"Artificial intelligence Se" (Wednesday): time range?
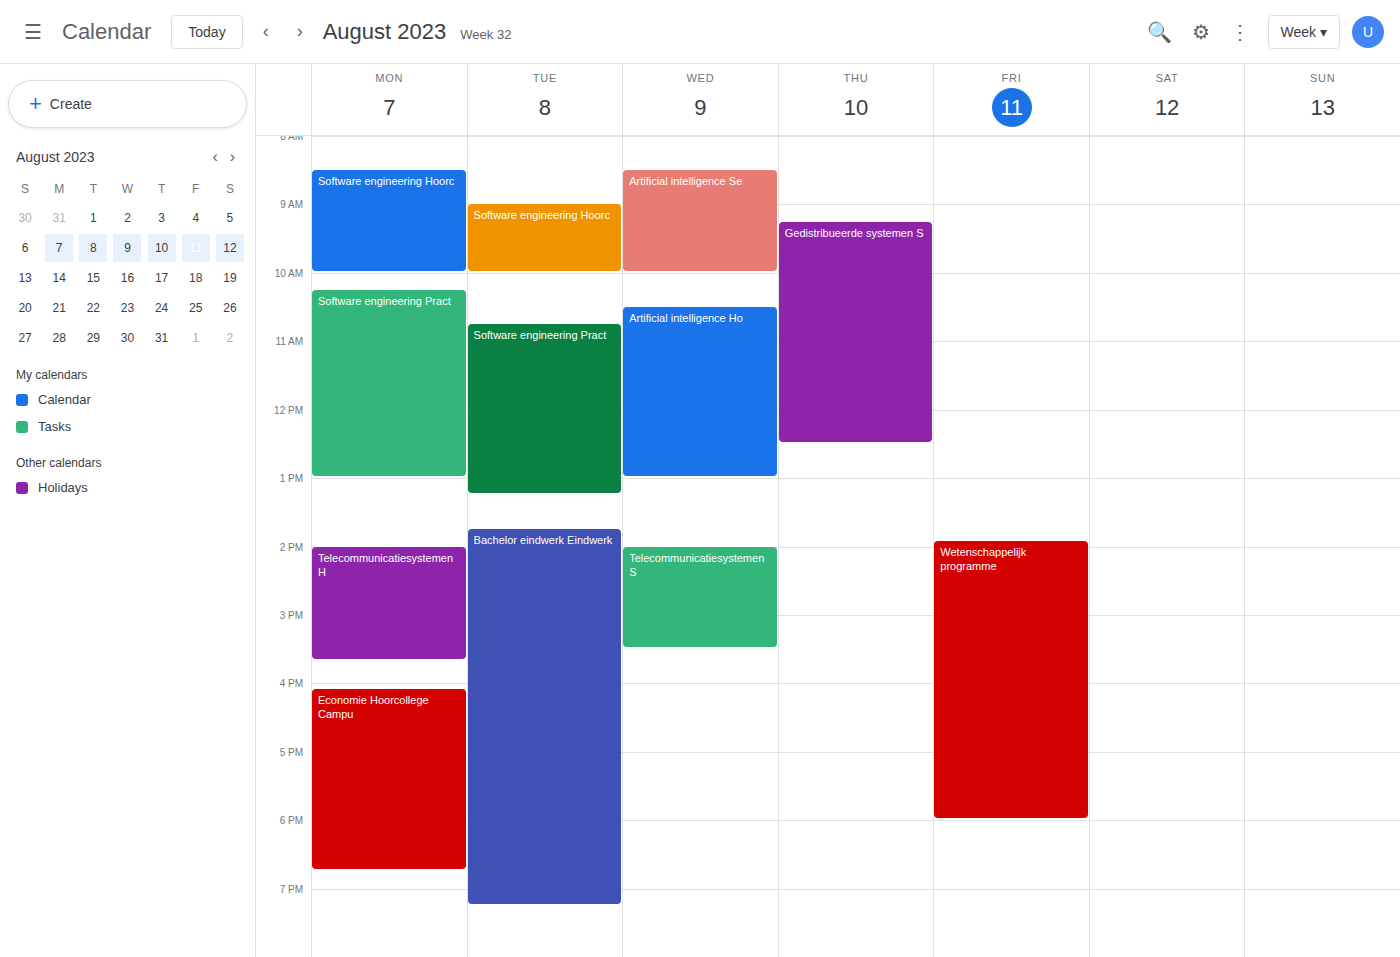
8:30 AM to 10:00 AM